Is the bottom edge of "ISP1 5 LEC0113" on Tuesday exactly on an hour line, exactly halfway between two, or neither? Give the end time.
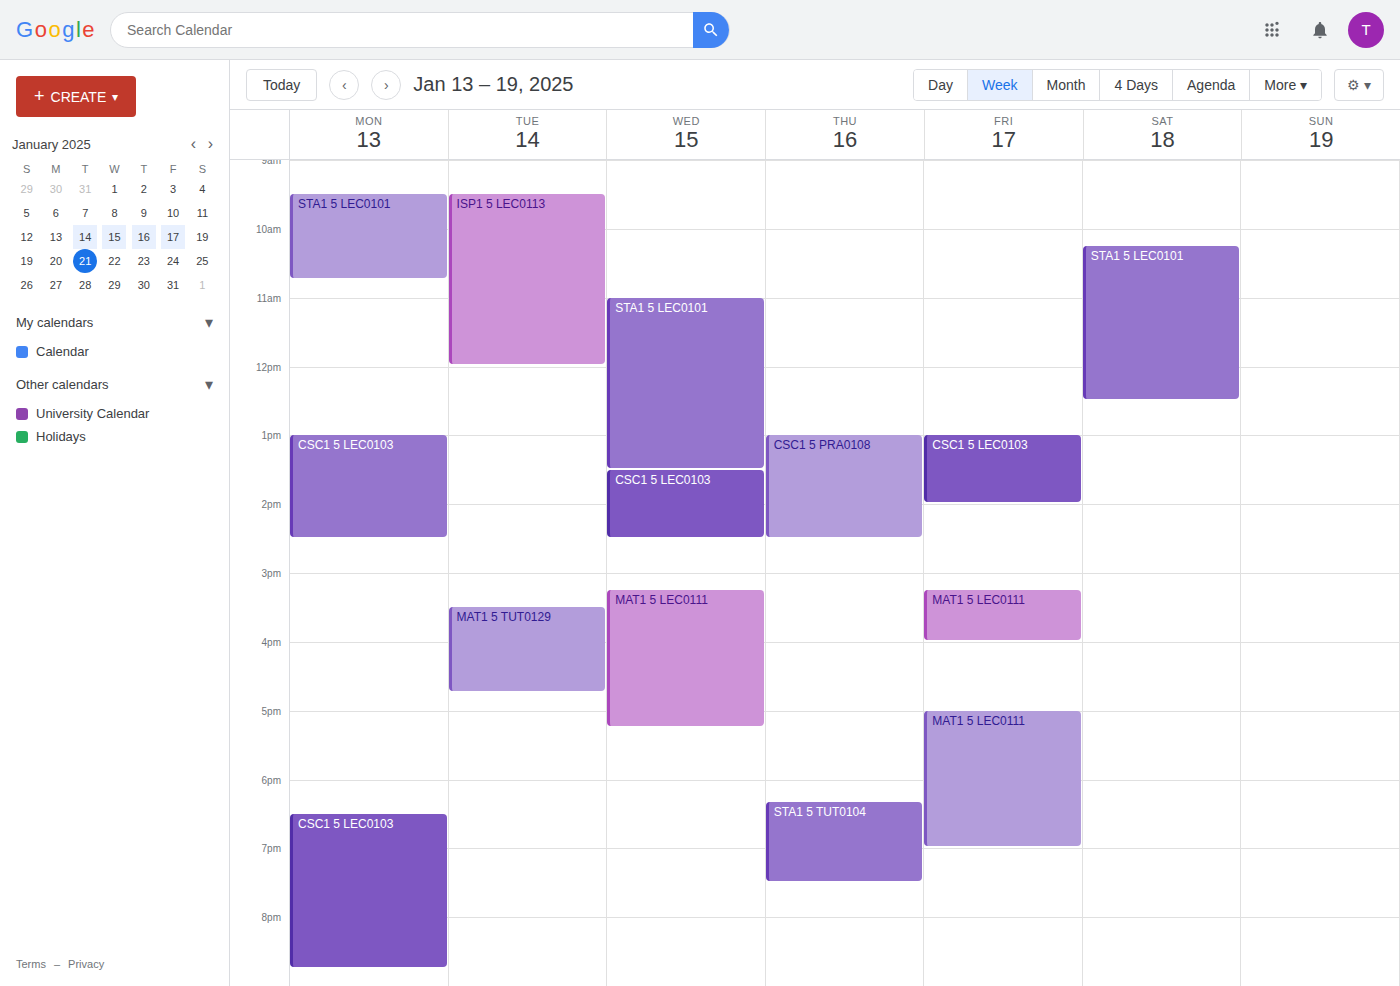
12:00 PM -- exactly on the 12 PM line.